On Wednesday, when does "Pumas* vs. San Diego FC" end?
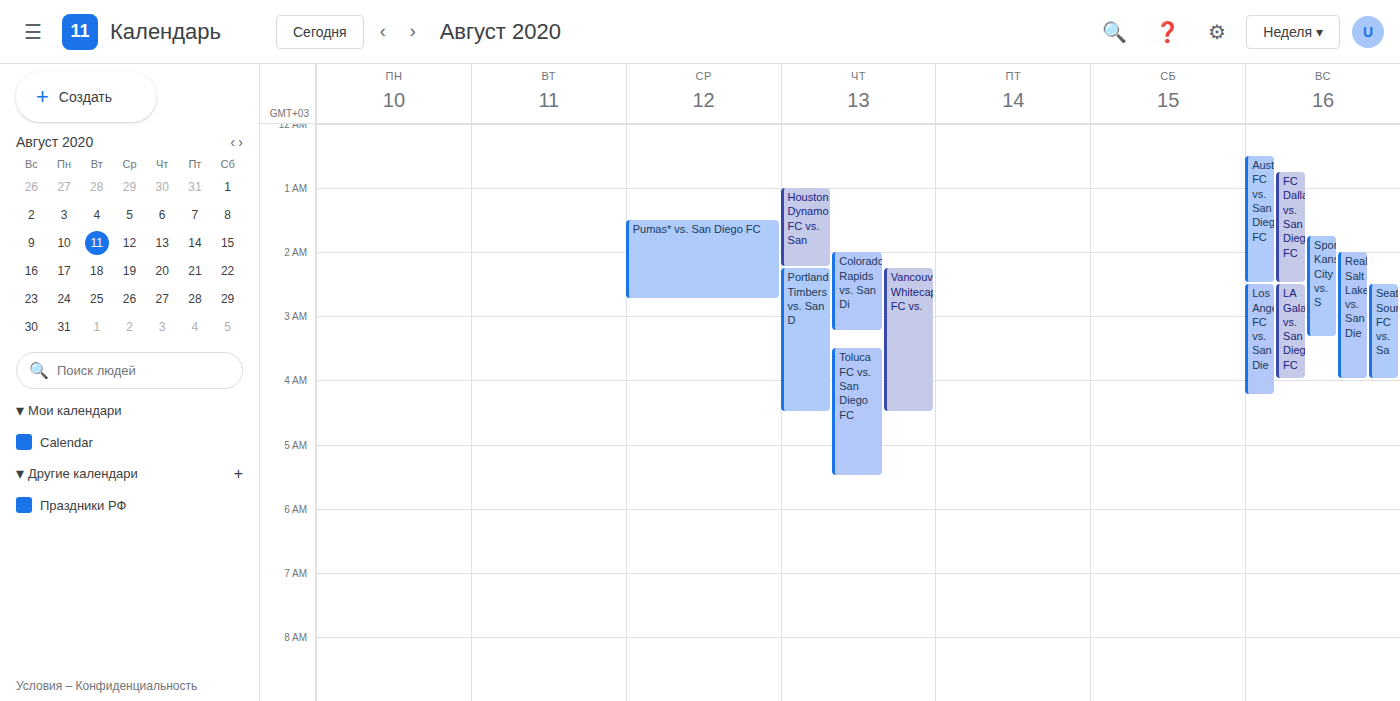
2:45 AM